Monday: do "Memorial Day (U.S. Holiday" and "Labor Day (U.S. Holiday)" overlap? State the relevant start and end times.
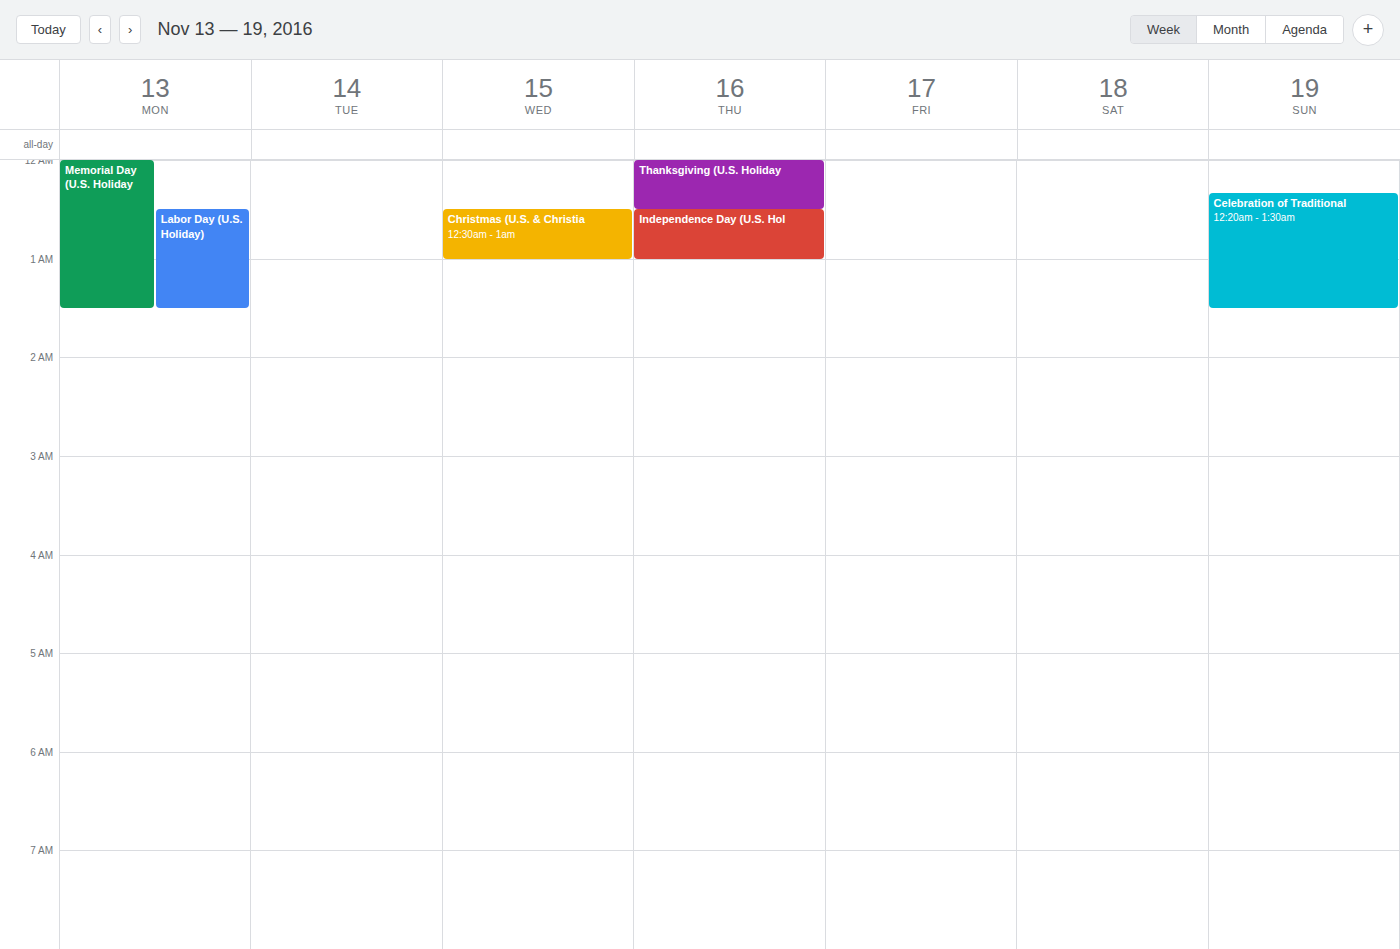
"Labor Day (U.S. Holiday)" runs 12:30 AM to 1:30 AM, inside "Memorial Day (U.S. Holiday" -- they overlap.